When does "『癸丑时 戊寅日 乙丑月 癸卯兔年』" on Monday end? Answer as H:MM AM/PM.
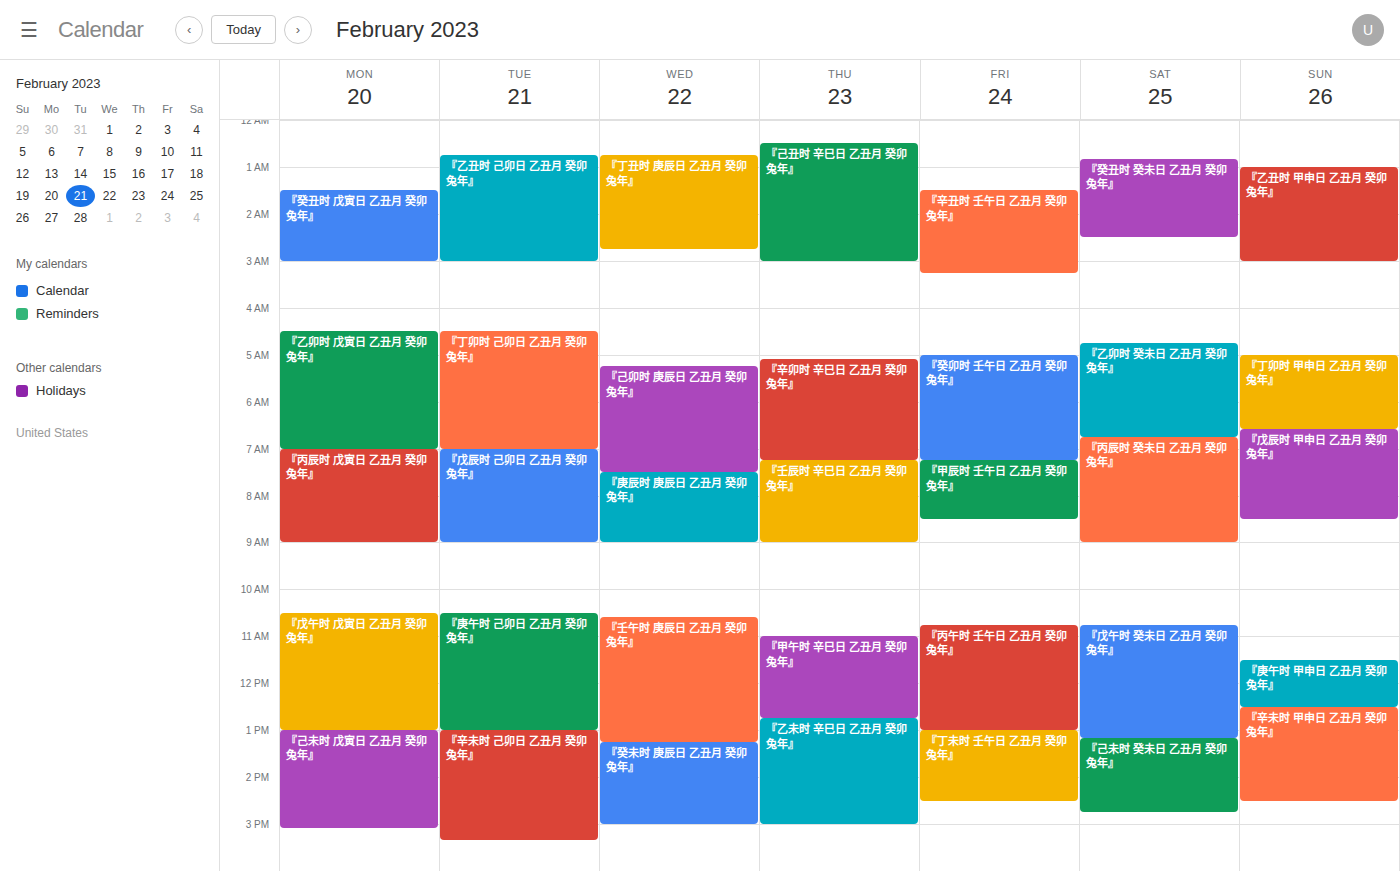
3:00 AM